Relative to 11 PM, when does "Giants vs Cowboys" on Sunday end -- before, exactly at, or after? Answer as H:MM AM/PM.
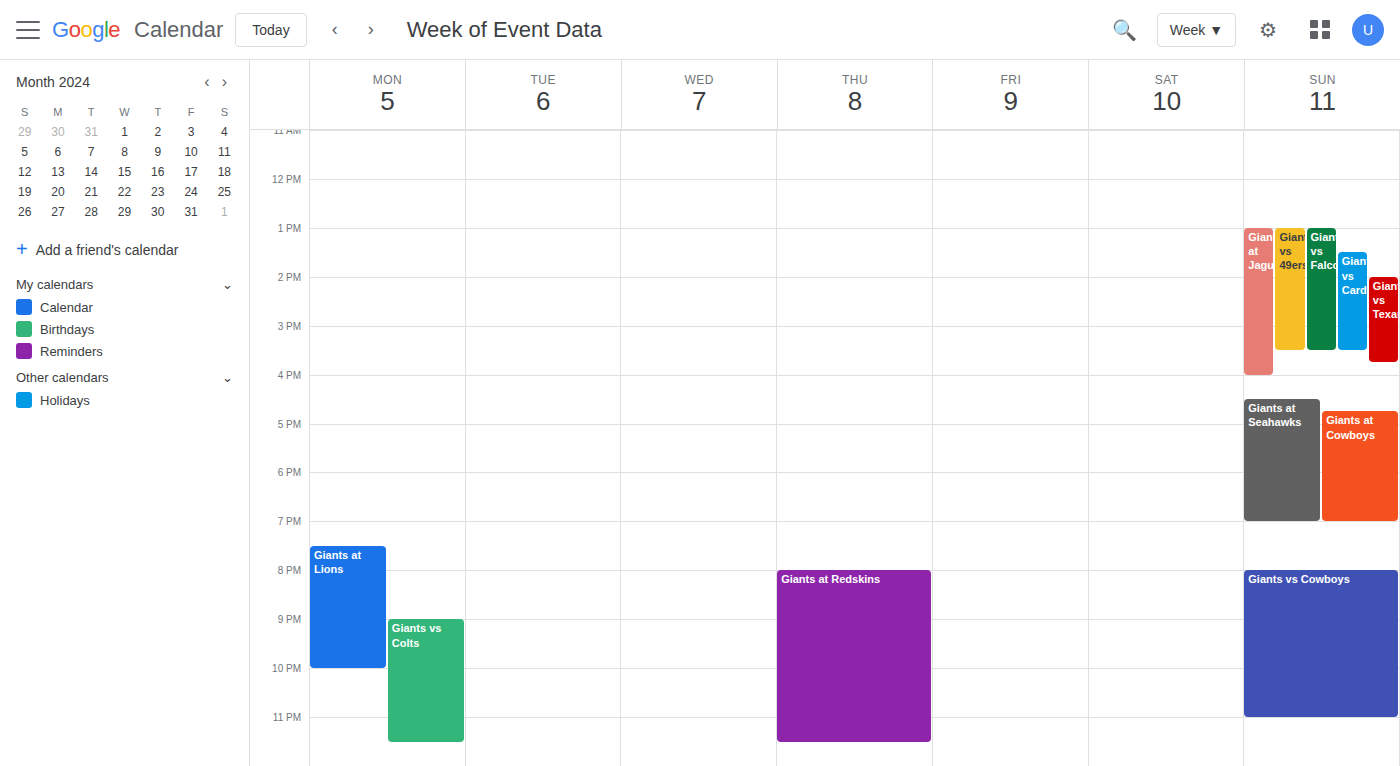
11:00 PM -- exactly at 11 PM, on the 11 PM line.